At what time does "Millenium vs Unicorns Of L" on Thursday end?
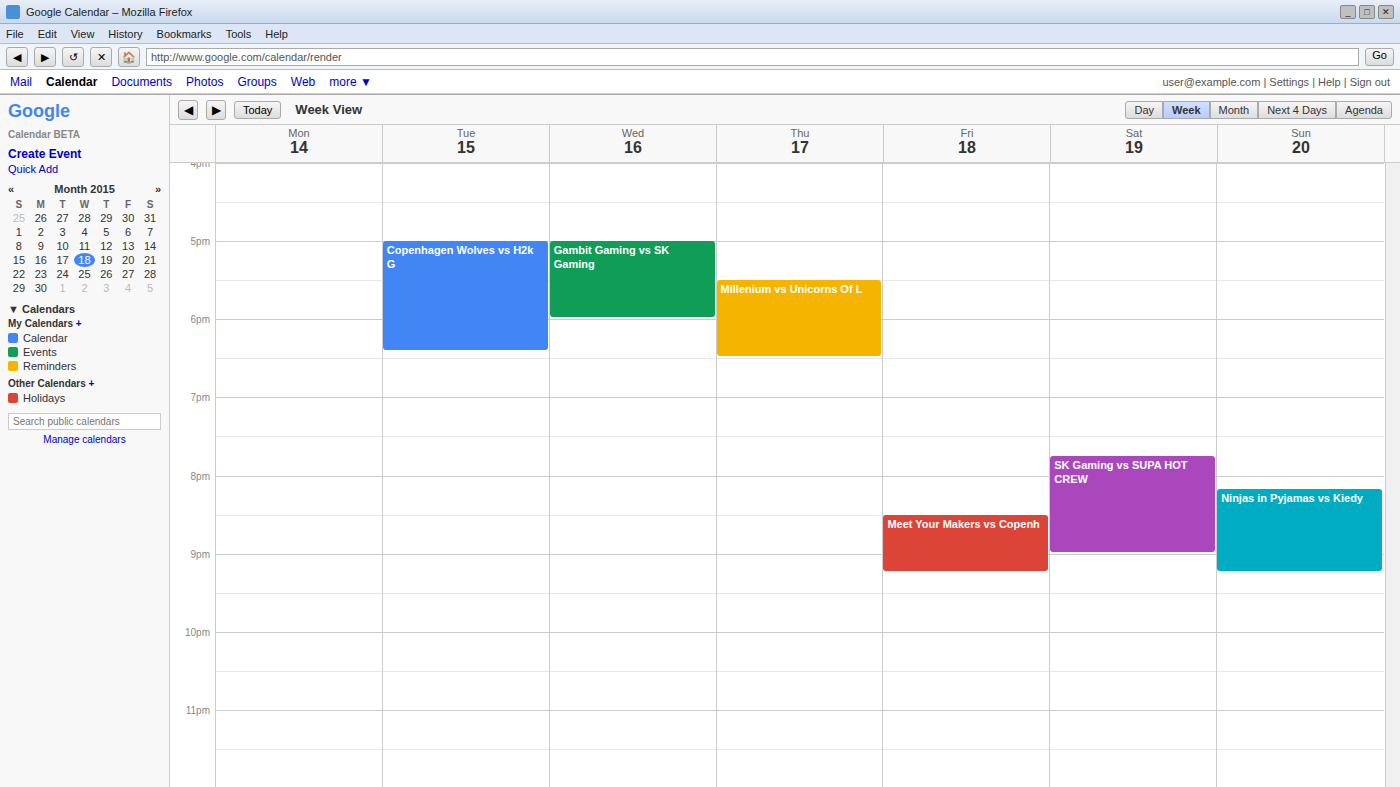
6:30 PM